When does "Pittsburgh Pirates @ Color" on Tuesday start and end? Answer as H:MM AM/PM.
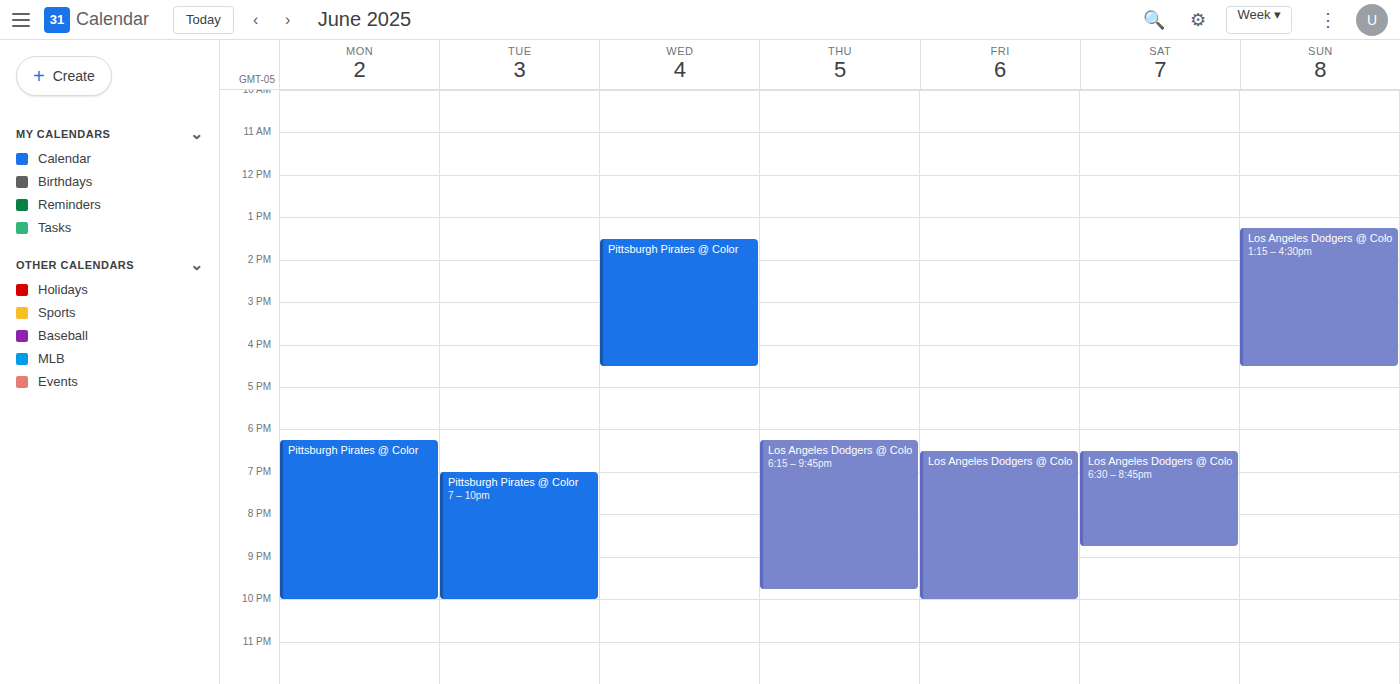
7:00 PM to 10:00 PM